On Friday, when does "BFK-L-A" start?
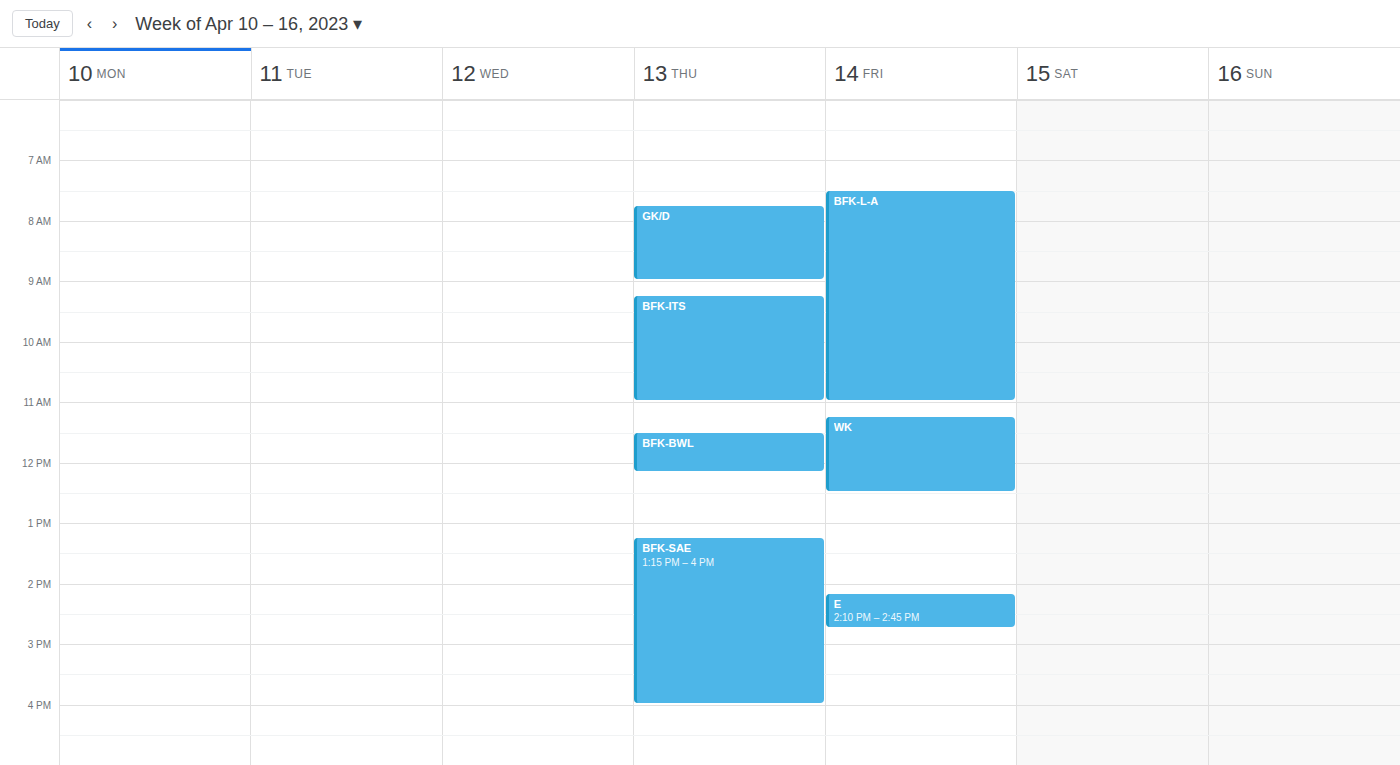
7:30 AM